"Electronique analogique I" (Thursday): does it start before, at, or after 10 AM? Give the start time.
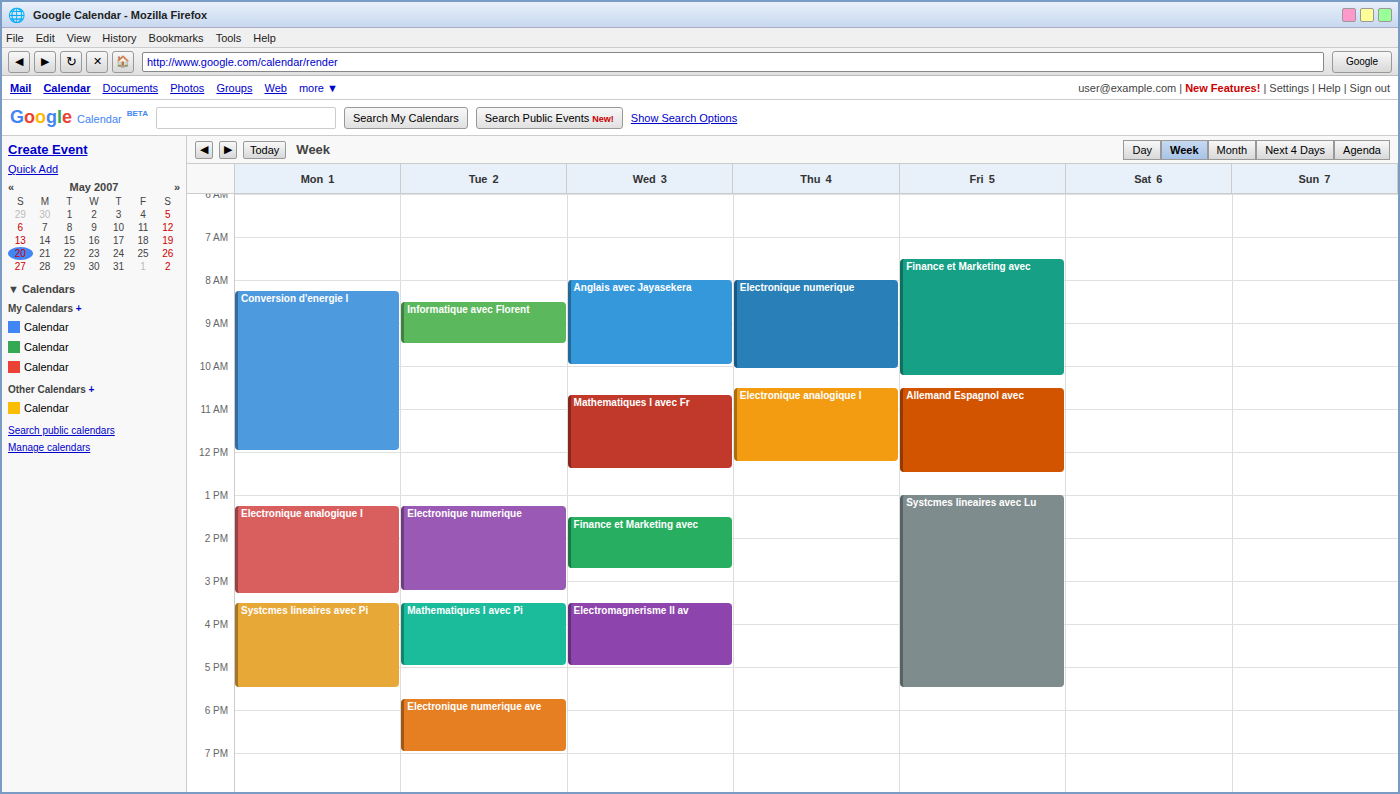
10:30 AM -- after 10 AM, 30 minutes below the 10 AM line.